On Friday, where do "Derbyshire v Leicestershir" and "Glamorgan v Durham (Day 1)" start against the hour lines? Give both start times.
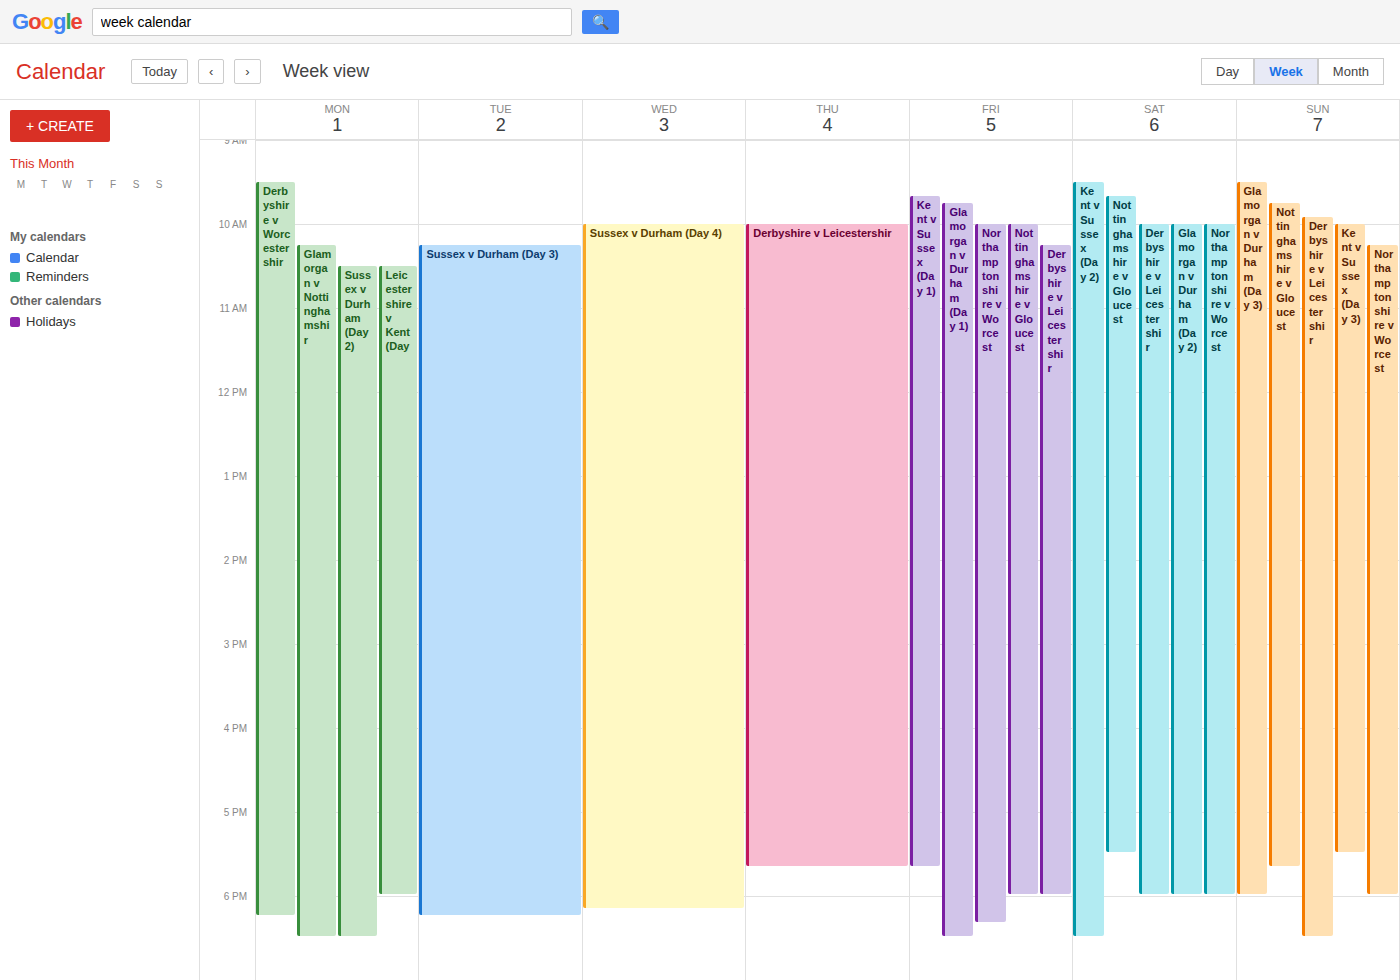
"Derbyshire v Leicestershir": 10:15 AM, neither: a quarter of the way from the 10 AM line to the 11 AM line. "Glamorgan v Durham (Day 1)": 9:45 AM, neither: three quarters of the way from the 9 AM line to the 10 AM line.